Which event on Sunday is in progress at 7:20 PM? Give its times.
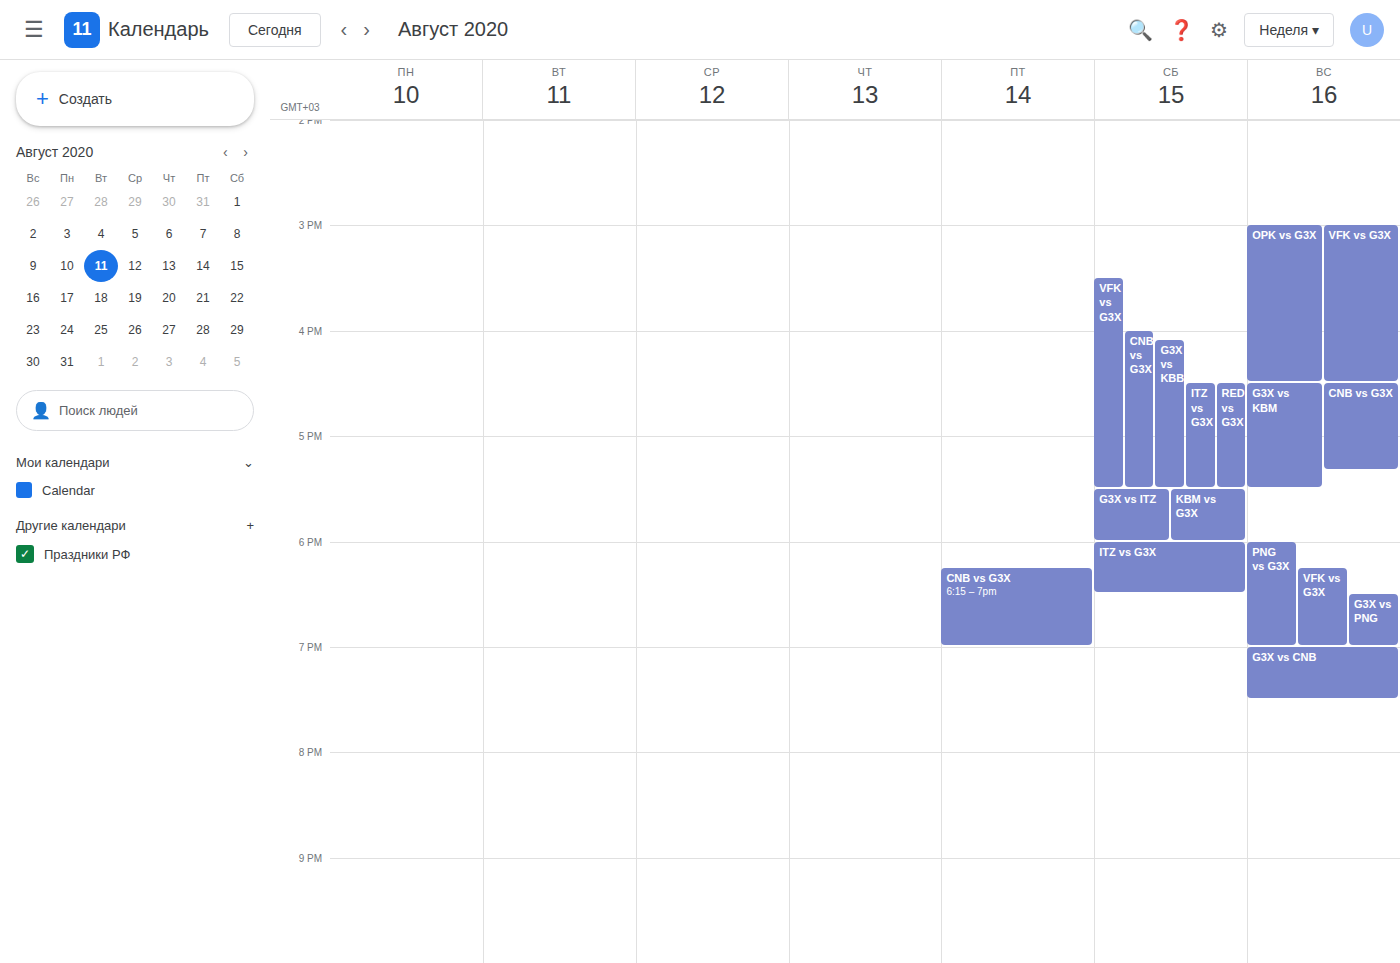
"G3X vs CNB", 7:00 PM to 7:30 PM